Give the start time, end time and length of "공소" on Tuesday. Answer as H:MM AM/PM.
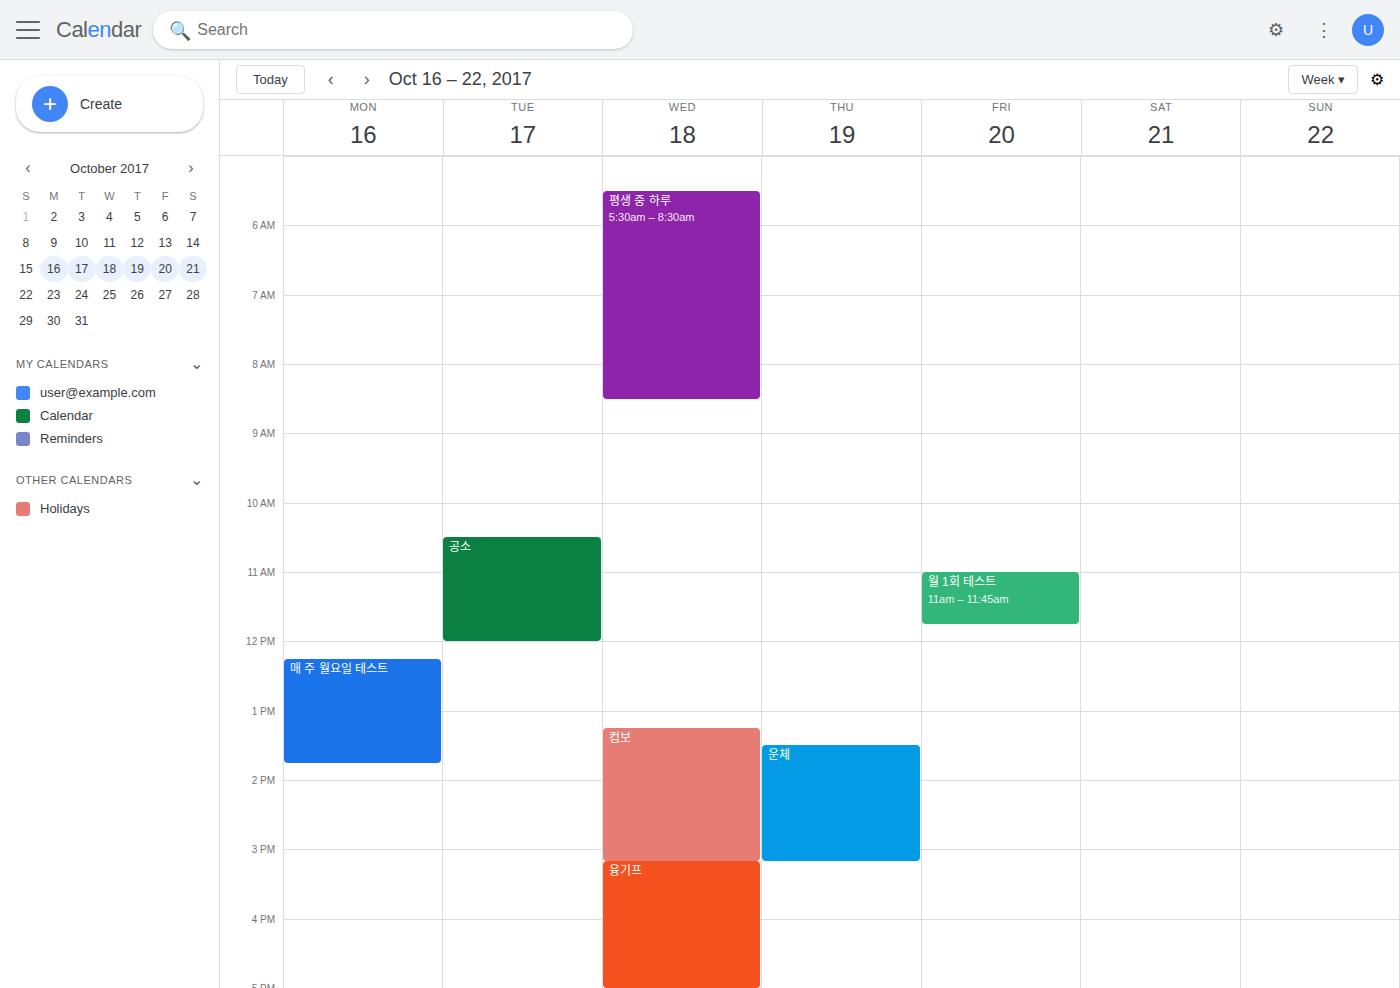
10:30 AM to 12:00 PM, 1 hour 30 minutes